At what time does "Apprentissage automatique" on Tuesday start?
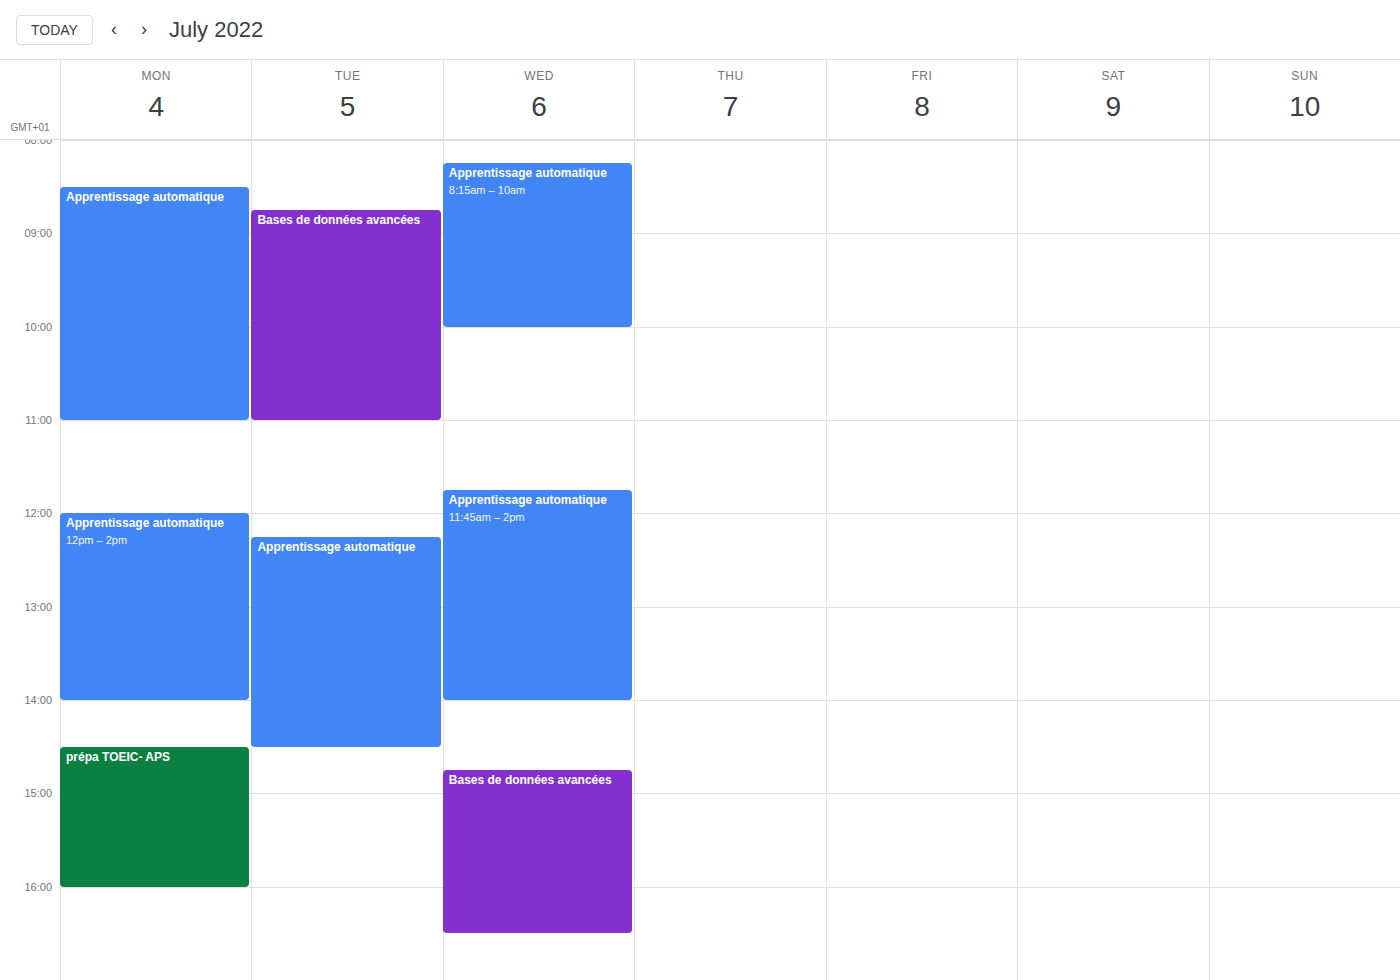
12:15 PM